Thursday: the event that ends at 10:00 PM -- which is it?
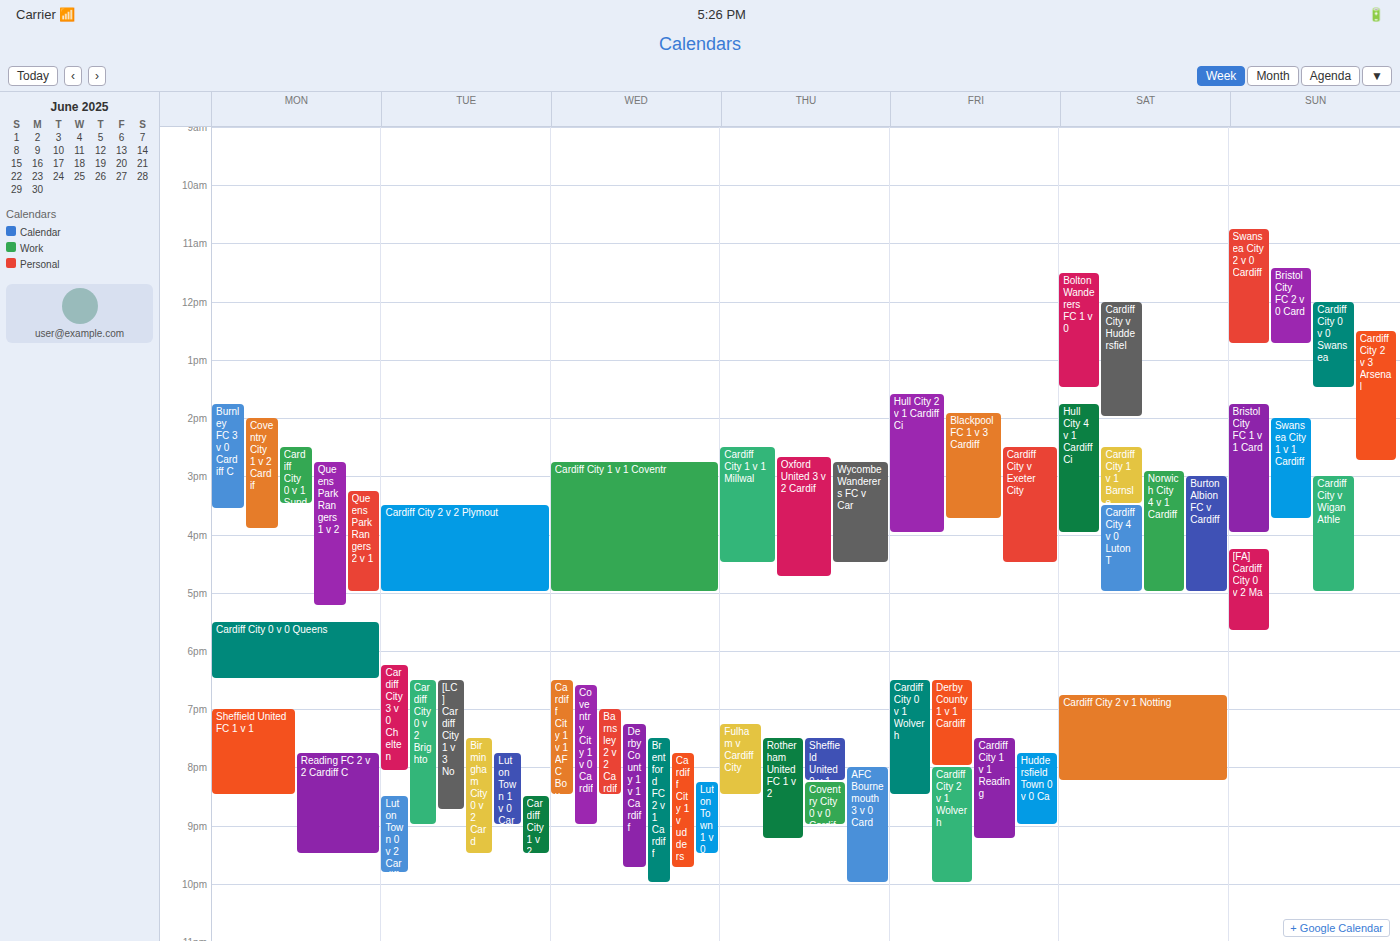
"AFC Bournemouth 3 v 0 Card"